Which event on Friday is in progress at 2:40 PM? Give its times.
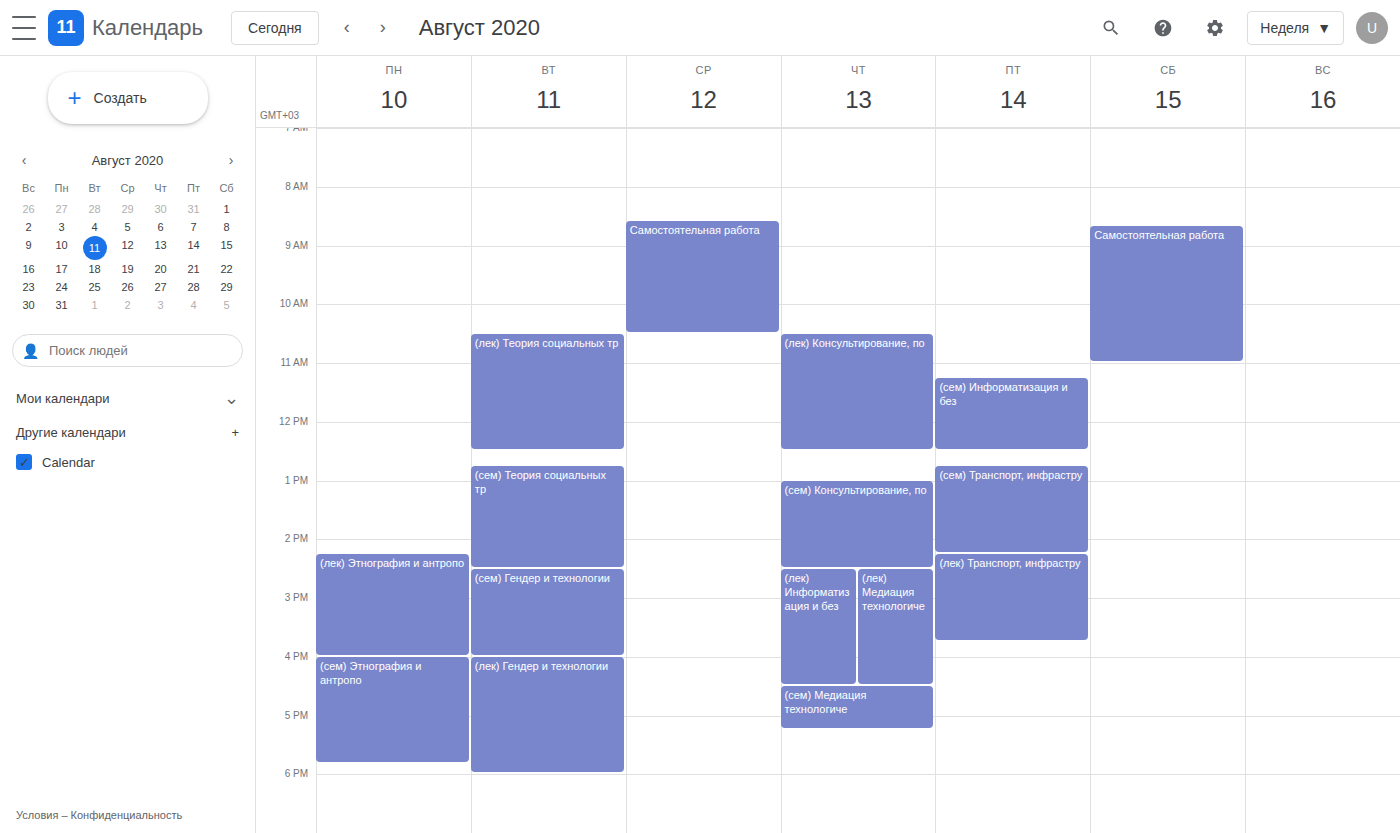
"(лек) Транспорт, инфрастру", 2:15 PM to 3:45 PM